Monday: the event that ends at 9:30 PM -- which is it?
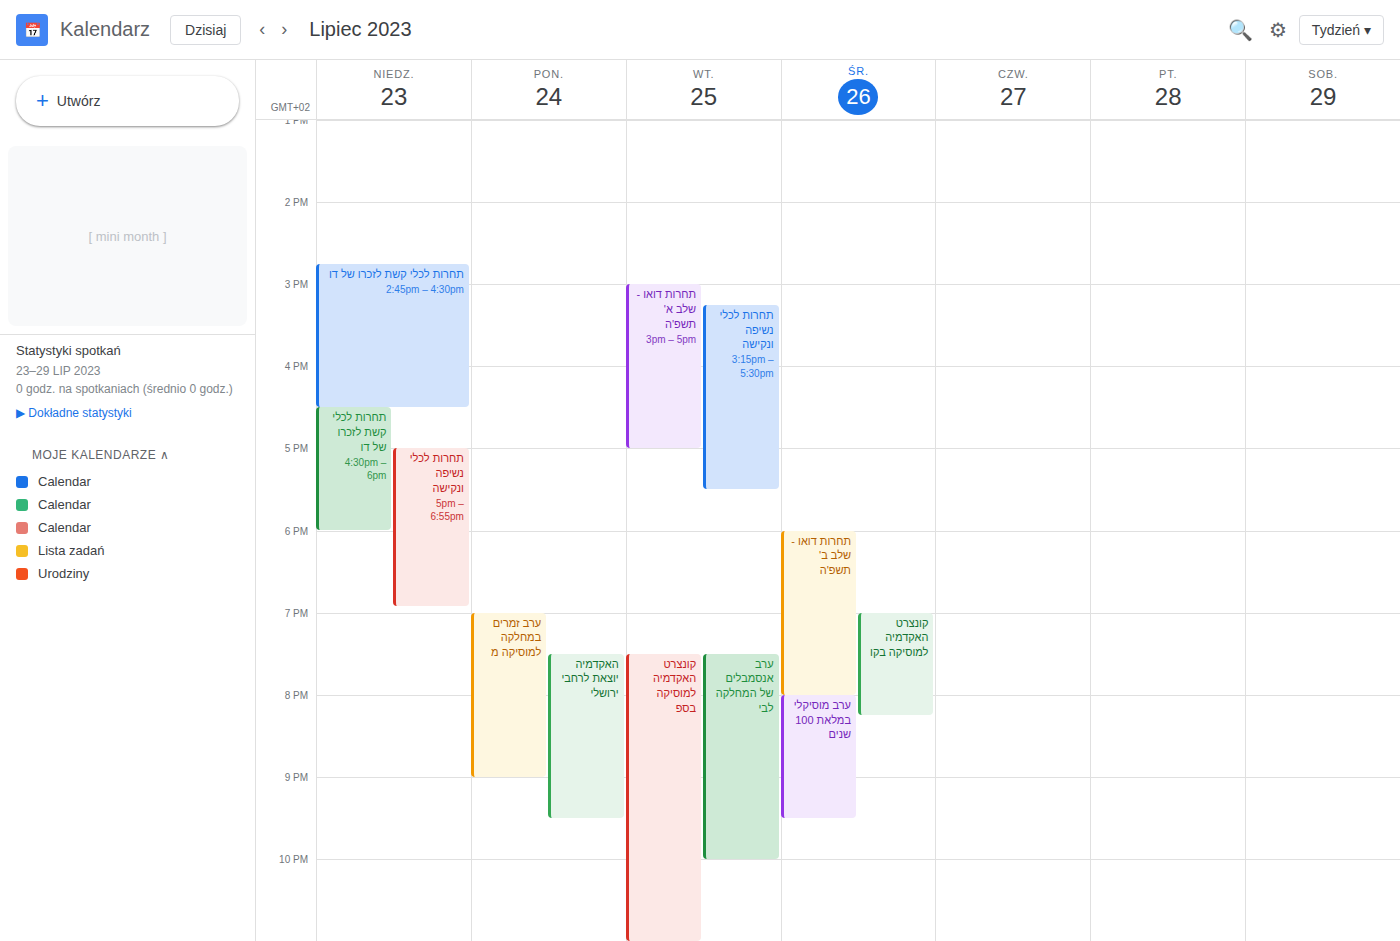
"האקדמיה יוצאת לרחבי ירושלי"